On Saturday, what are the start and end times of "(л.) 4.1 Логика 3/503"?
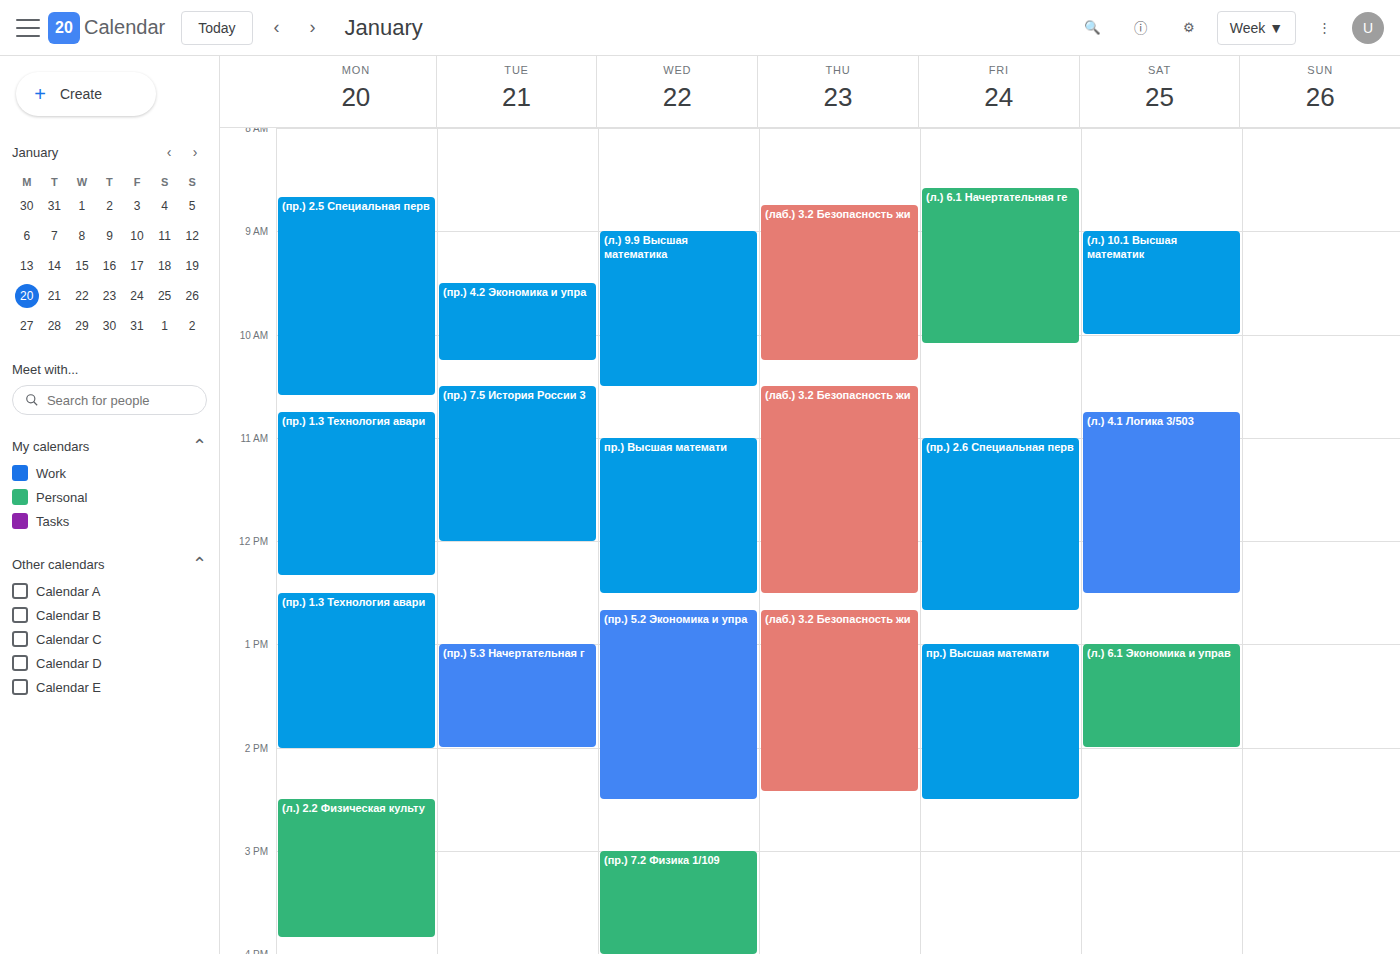
10:45 AM to 12:30 PM